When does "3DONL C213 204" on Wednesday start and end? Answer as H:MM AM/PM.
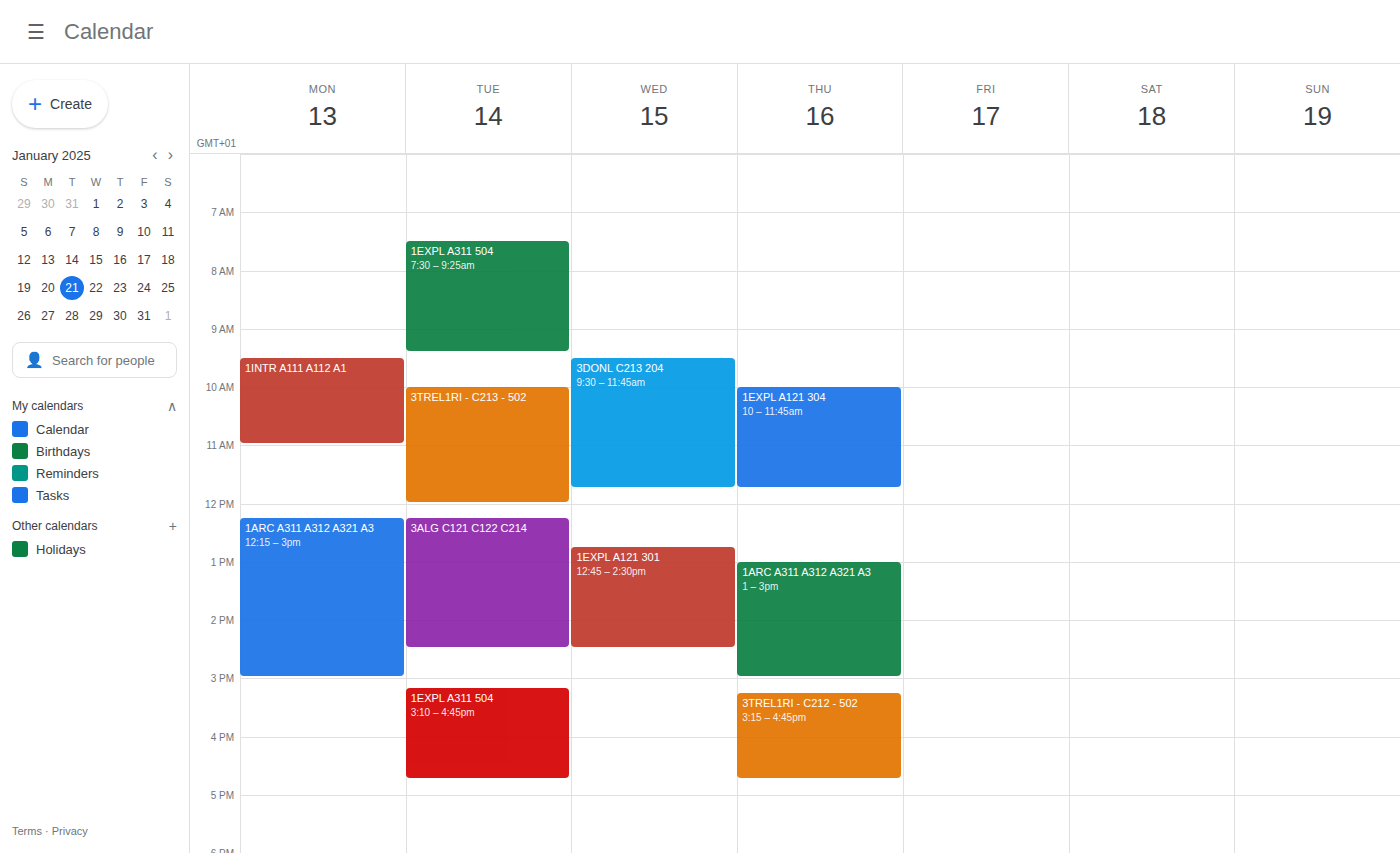
9:30 AM to 11:45 AM